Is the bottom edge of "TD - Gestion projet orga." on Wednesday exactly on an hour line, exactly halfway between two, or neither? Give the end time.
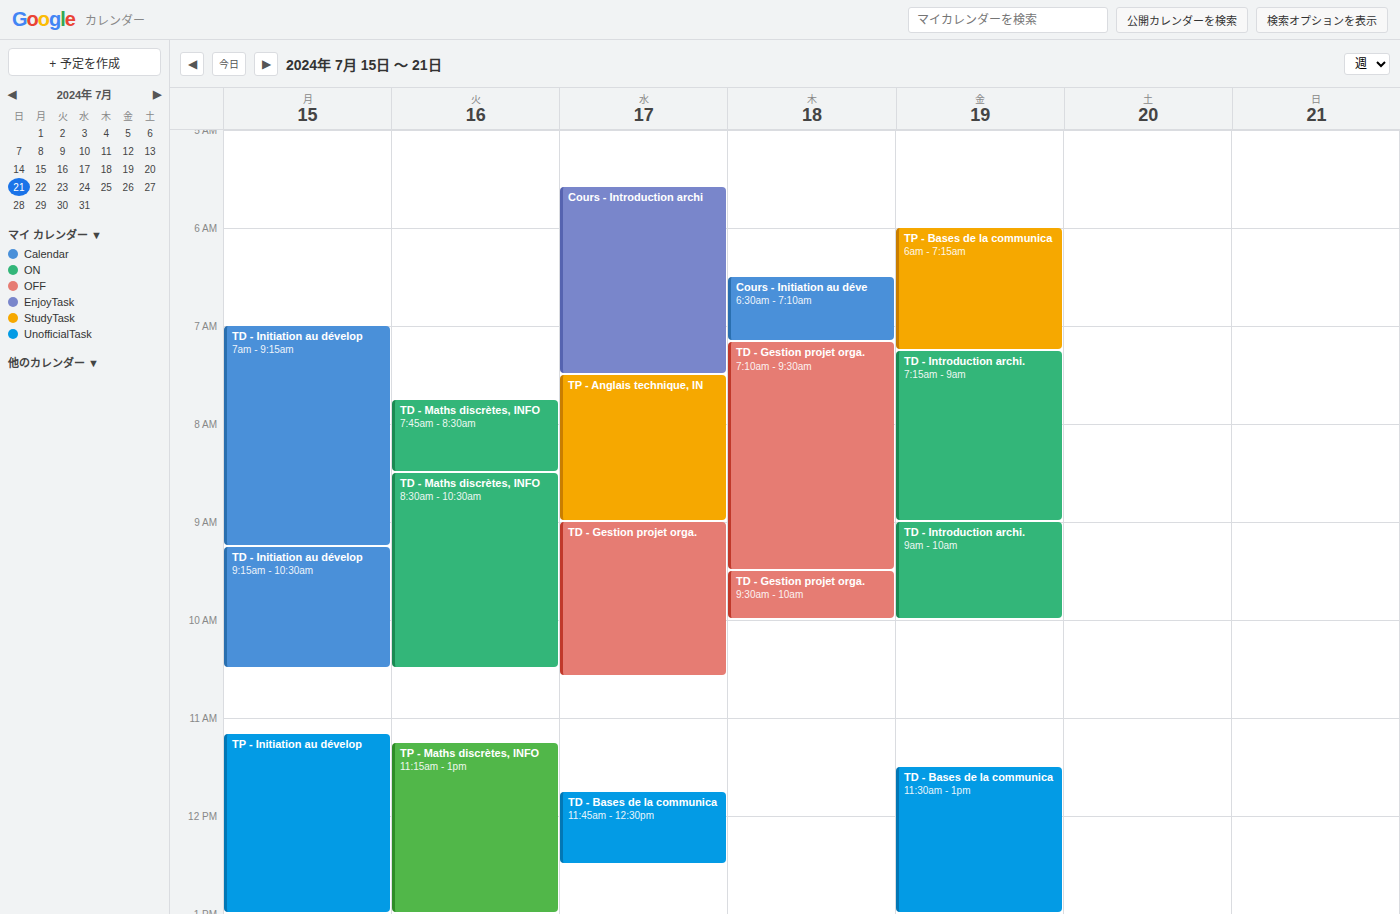
10:35 -- neither: 35 minutes below the 10:00 line and 25 minutes above the 11:00 line.